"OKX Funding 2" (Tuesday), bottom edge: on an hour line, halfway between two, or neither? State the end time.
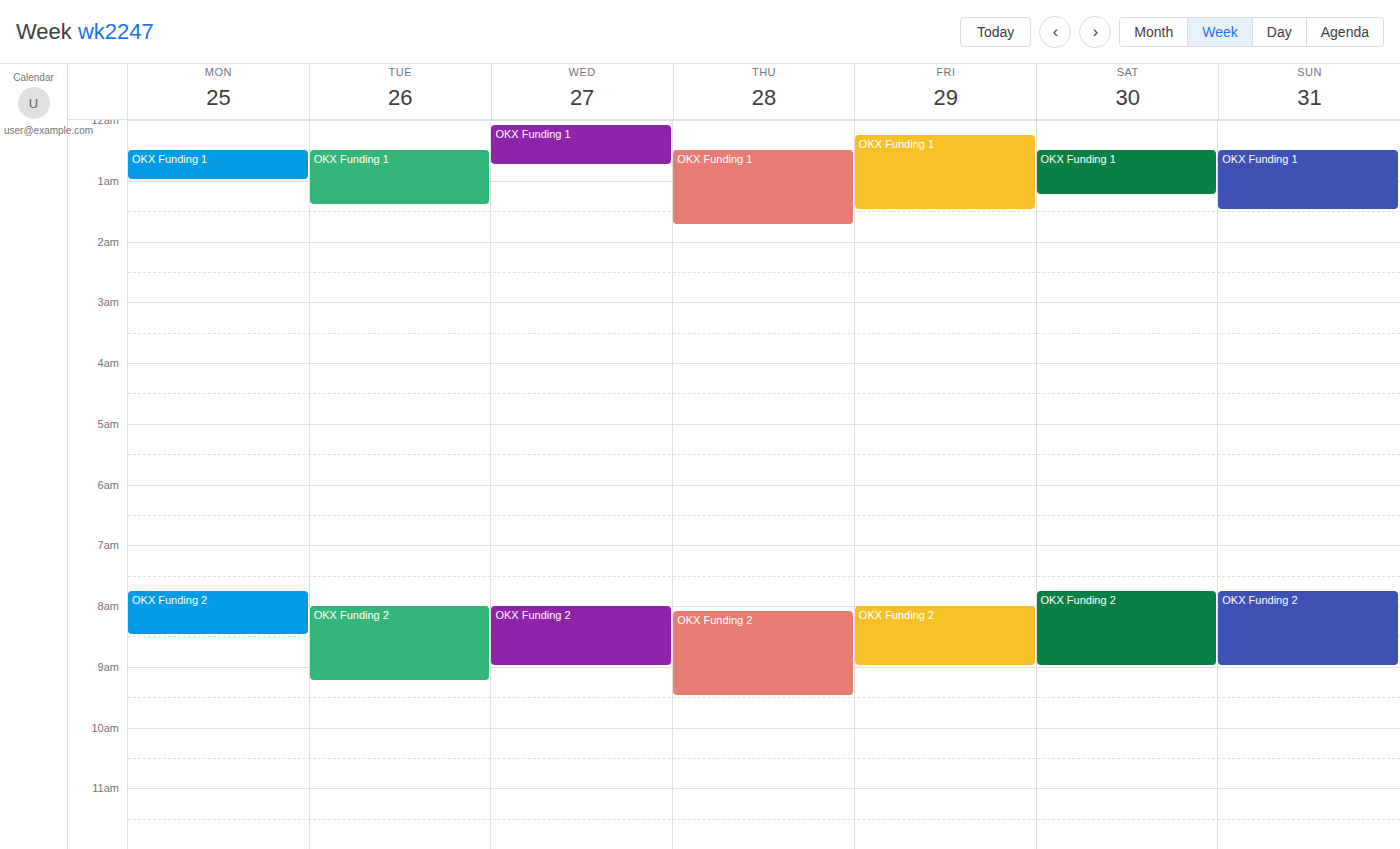
9:15 AM -- neither: a quarter of the way from the 9 AM line to the 10 AM line.